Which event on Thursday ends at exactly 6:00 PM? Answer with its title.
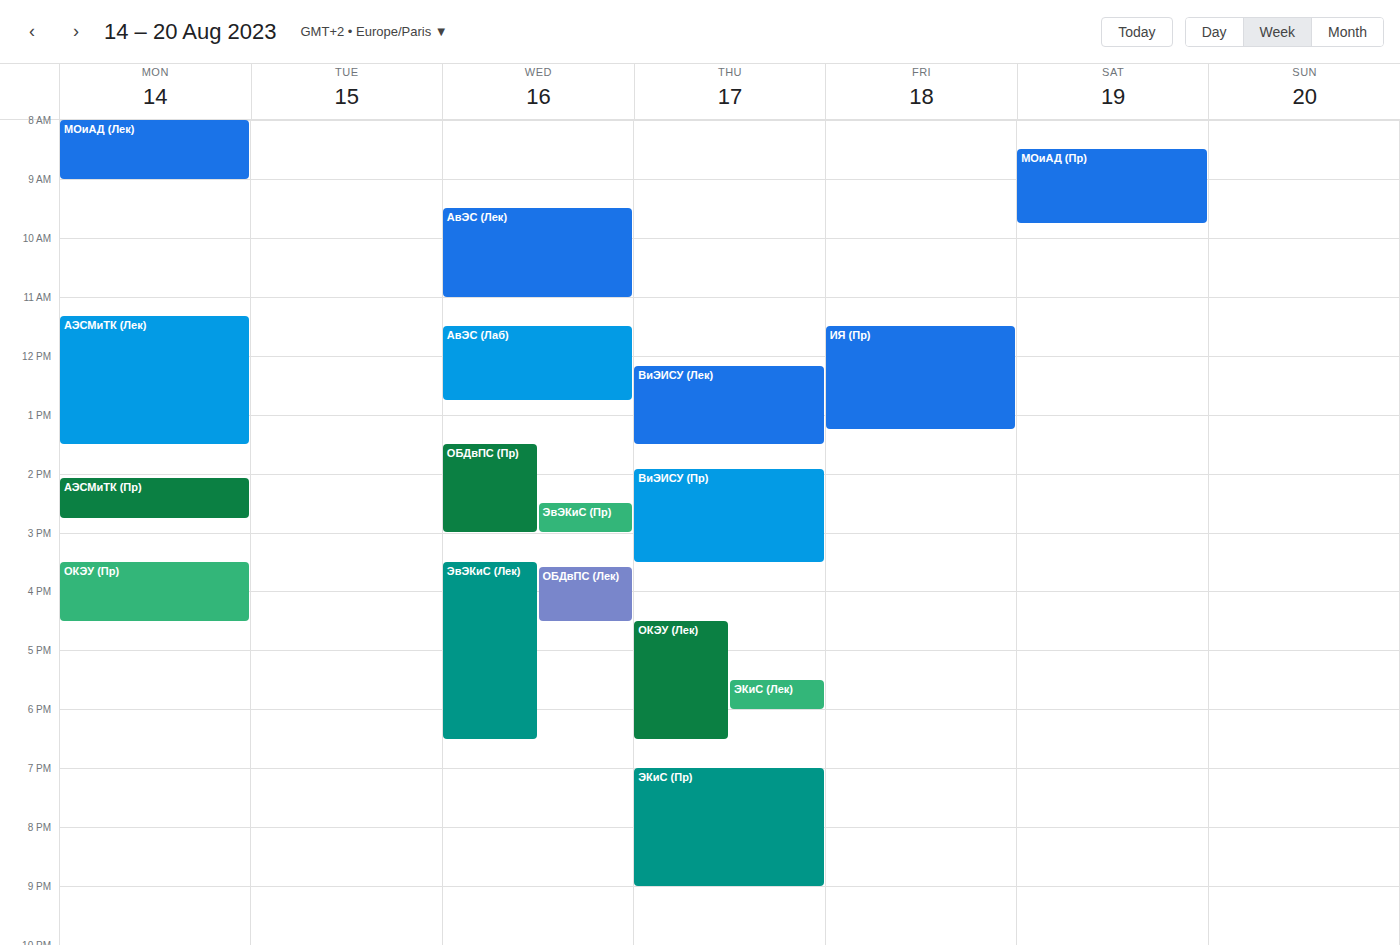
"ЭКиС (Лек)"